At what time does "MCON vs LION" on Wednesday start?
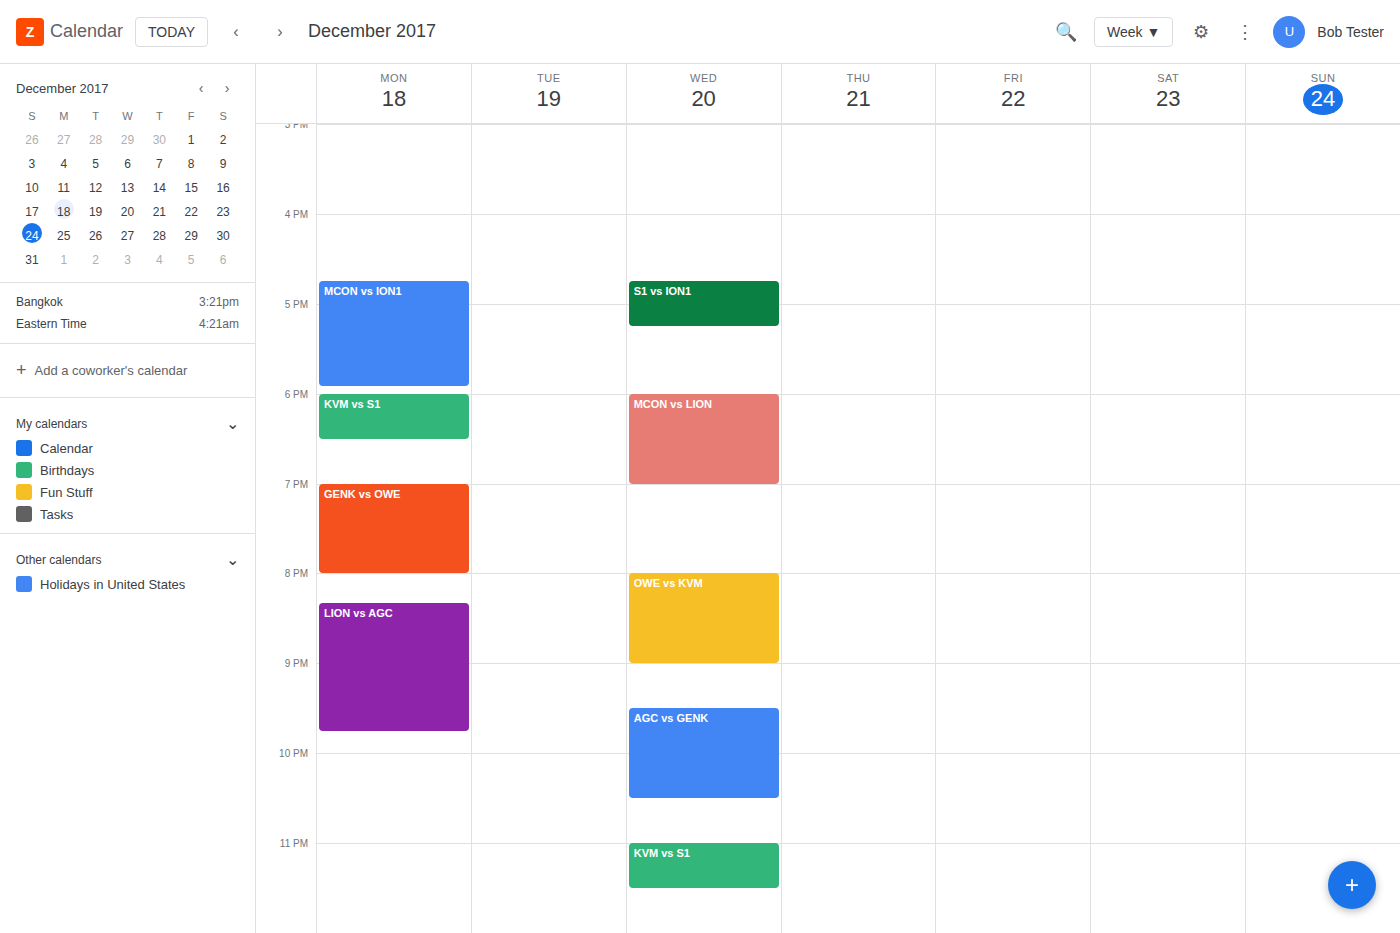
6:00 PM